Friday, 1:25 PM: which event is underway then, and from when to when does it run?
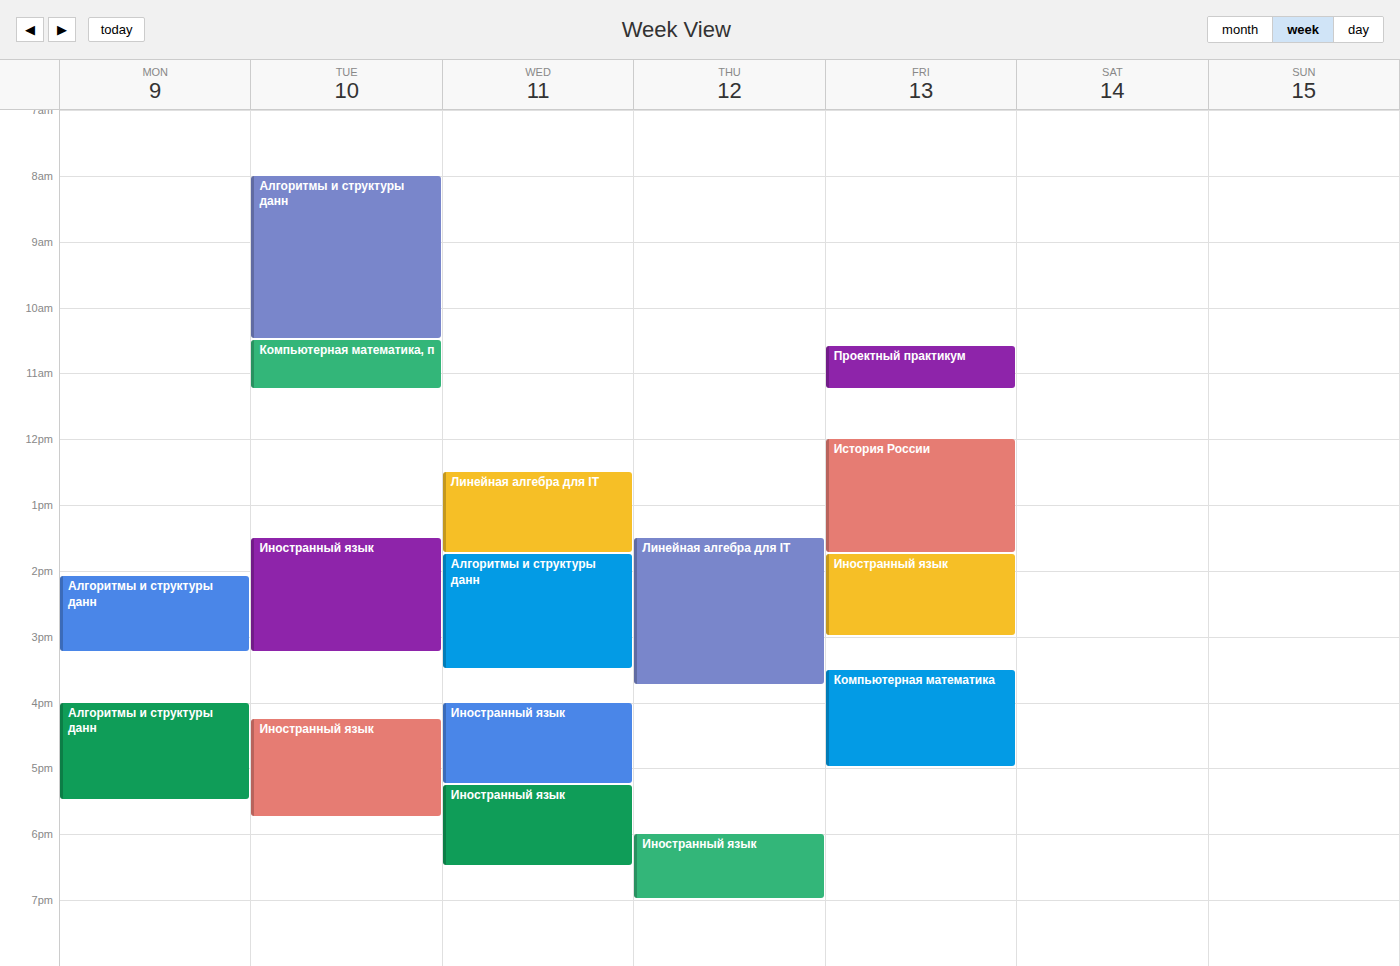
"История России", 12:00 PM to 1:45 PM